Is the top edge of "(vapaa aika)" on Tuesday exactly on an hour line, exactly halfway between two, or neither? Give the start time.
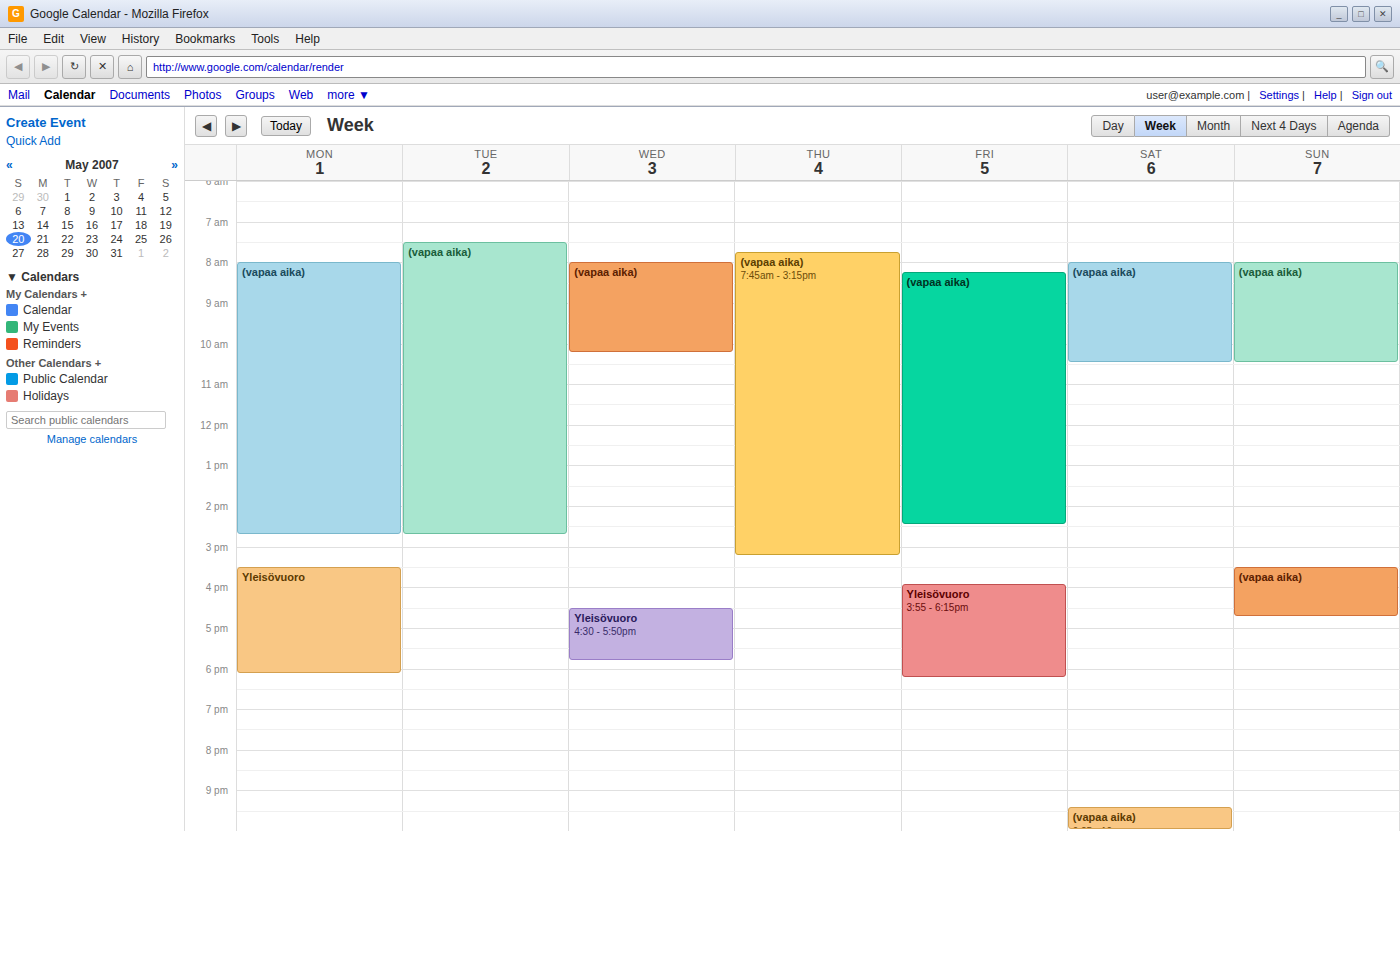
7:30 AM -- halfway between the 7 AM and 8 AM lines.